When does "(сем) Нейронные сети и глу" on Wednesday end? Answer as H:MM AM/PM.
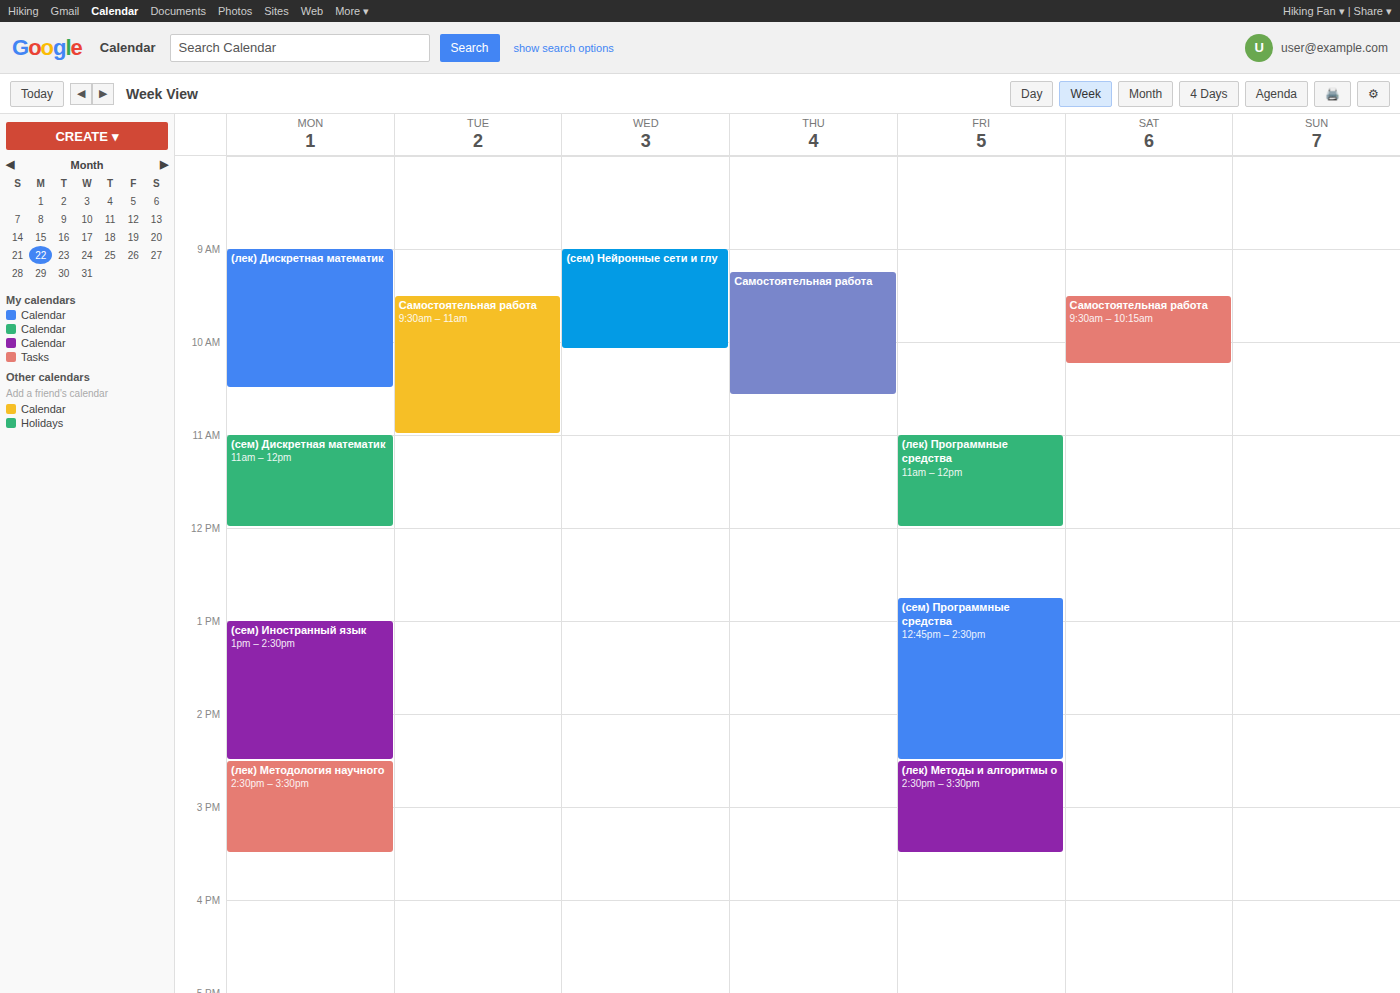
10:05 AM